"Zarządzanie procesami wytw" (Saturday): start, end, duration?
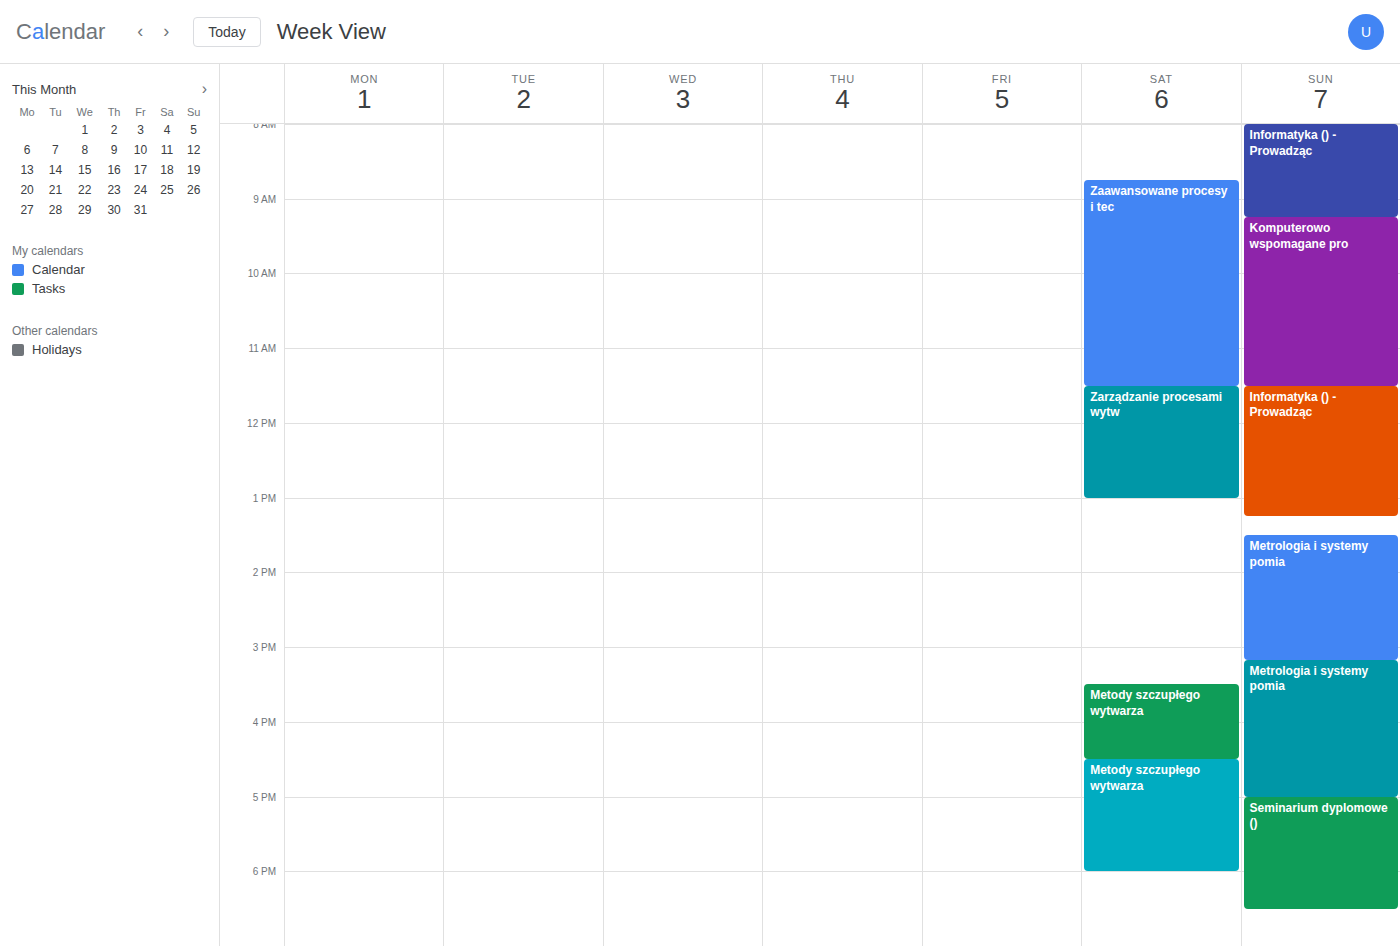
11:30 AM to 1:00 PM, 1 hour 30 minutes